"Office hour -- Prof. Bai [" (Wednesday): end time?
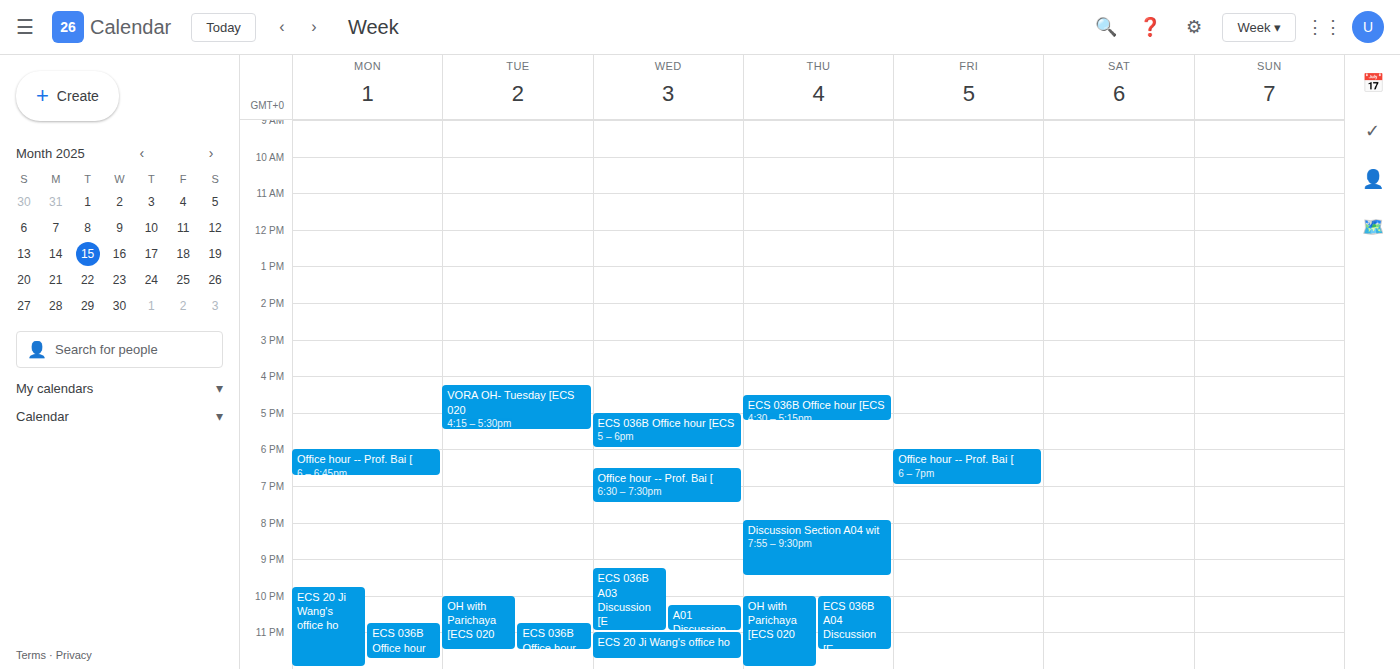
7:30 PM